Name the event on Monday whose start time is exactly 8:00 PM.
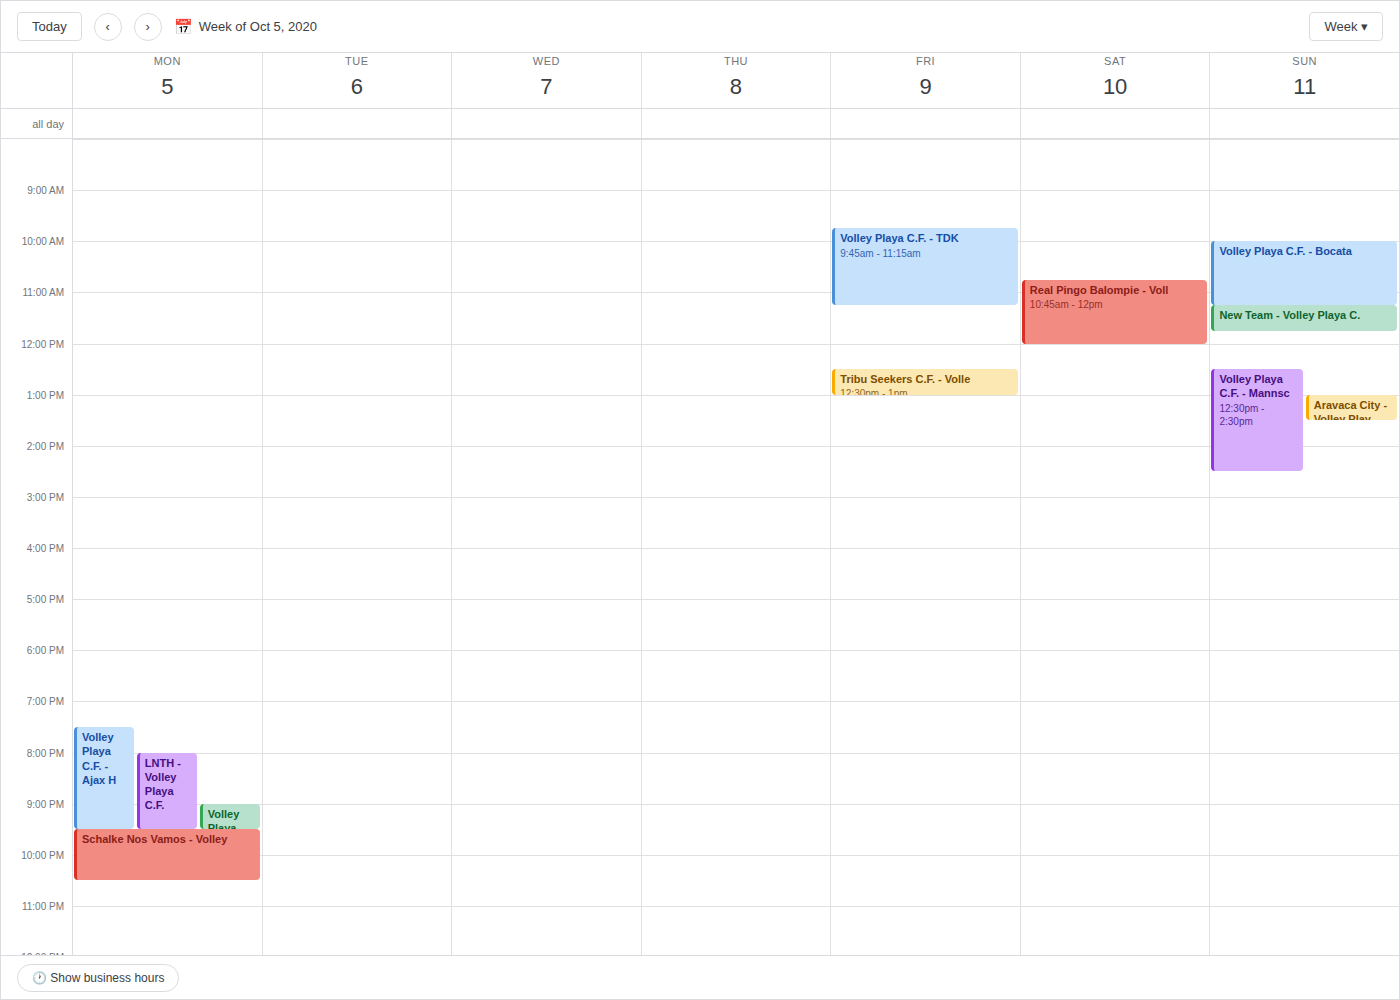
"LNTH - Volley Playa C.F."